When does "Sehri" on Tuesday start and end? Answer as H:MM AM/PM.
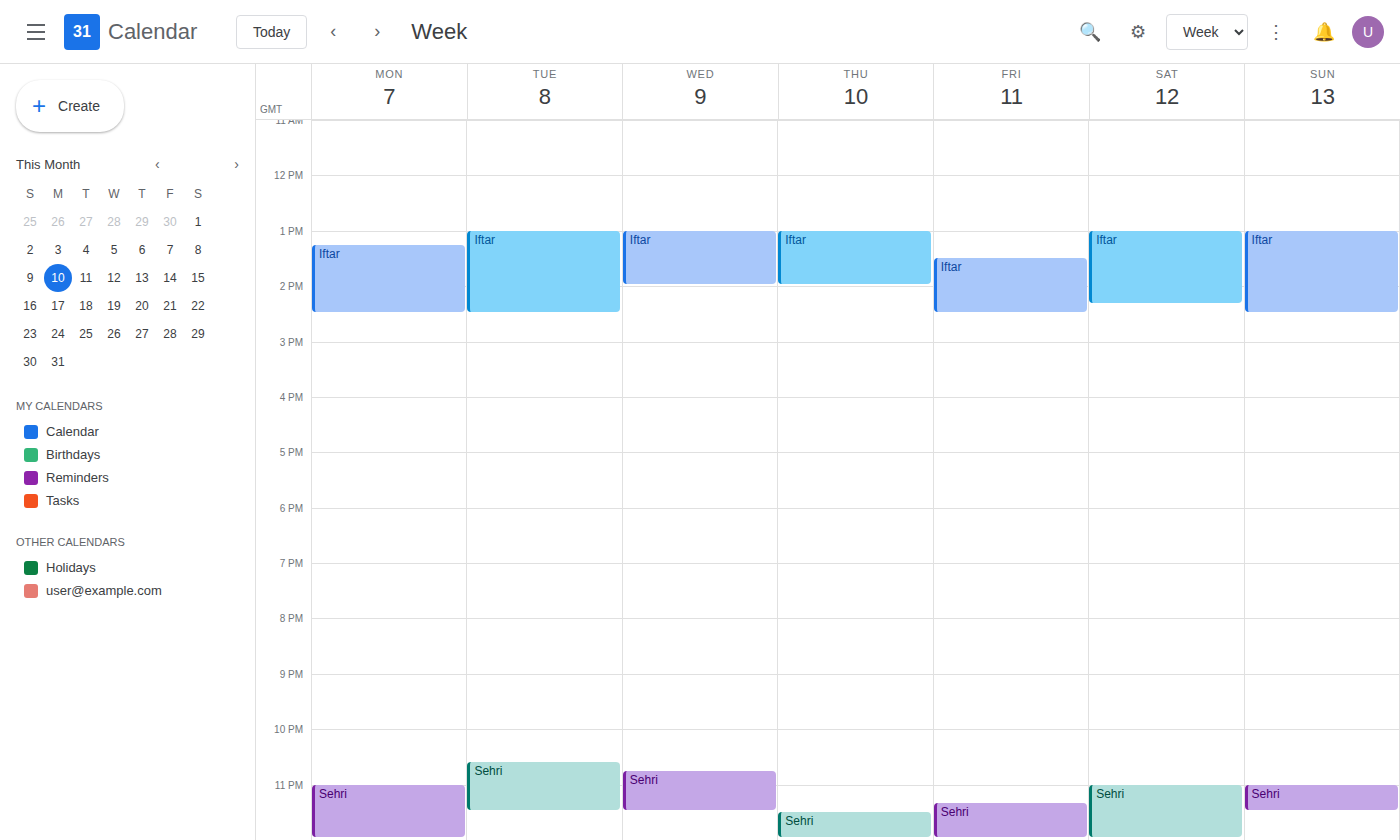
10:35 PM to 11:30 PM